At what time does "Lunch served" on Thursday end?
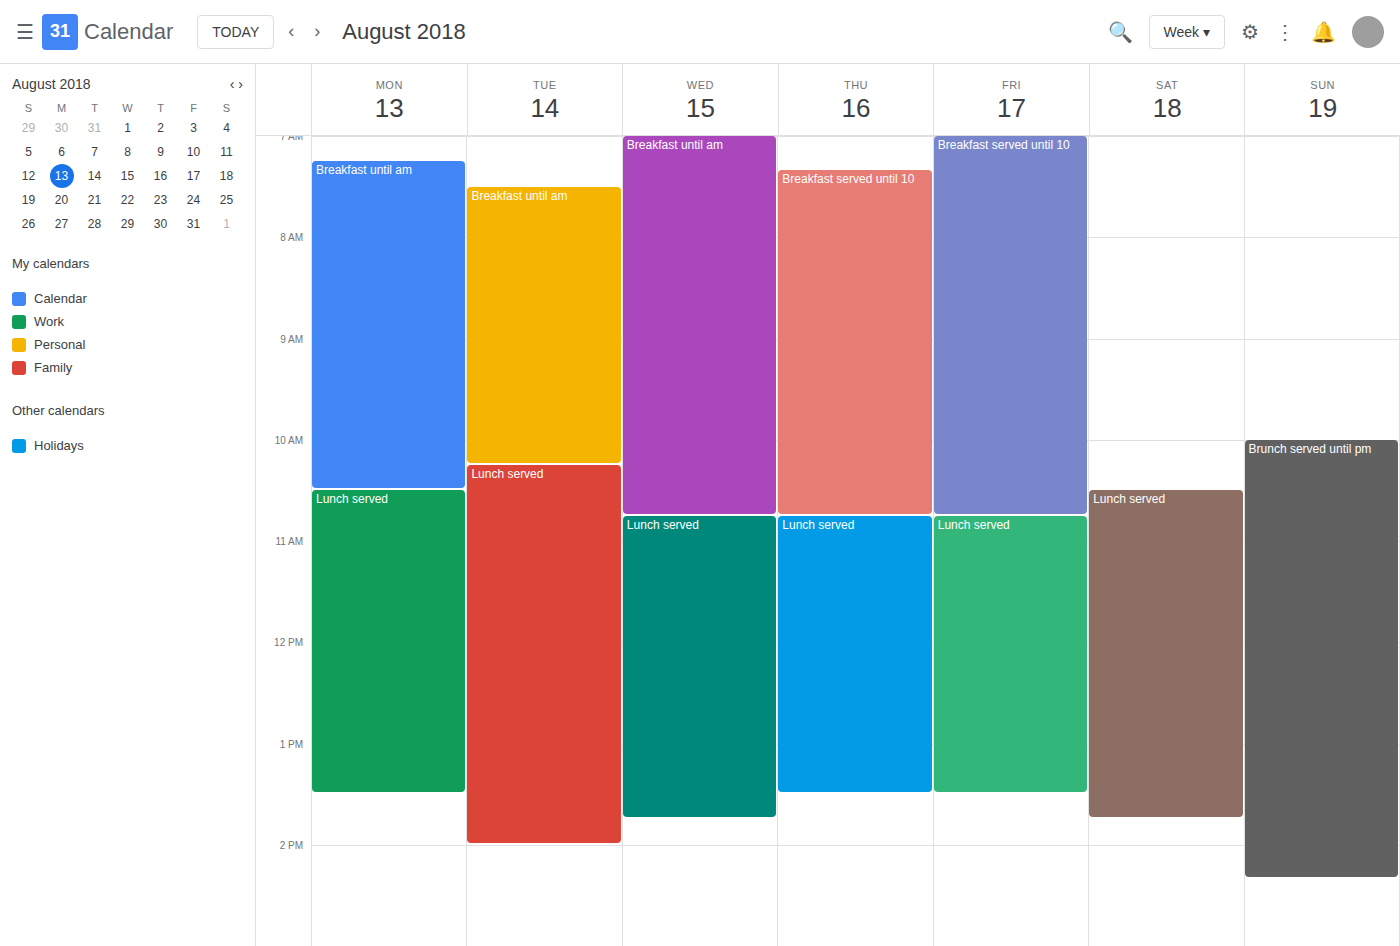
1:30 PM